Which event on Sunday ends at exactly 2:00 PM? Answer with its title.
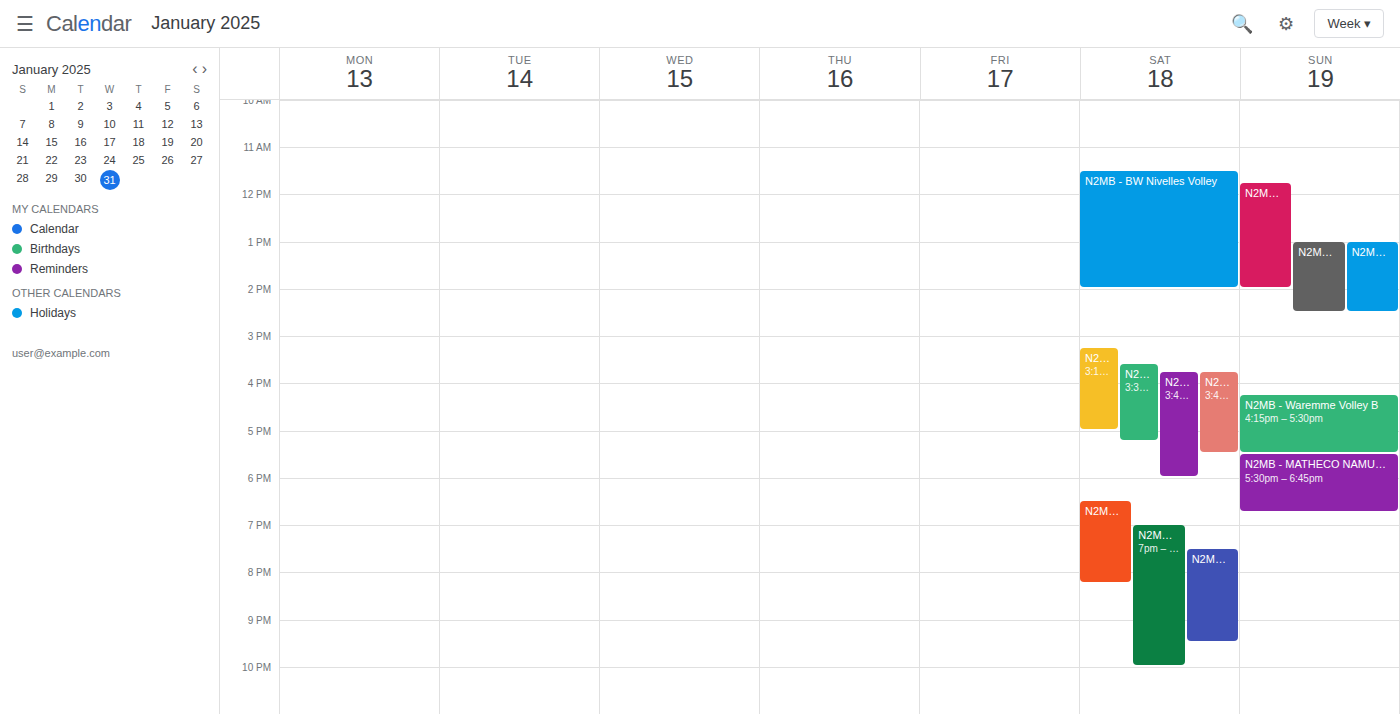
"N2MB - VBC Guibertin B - M"